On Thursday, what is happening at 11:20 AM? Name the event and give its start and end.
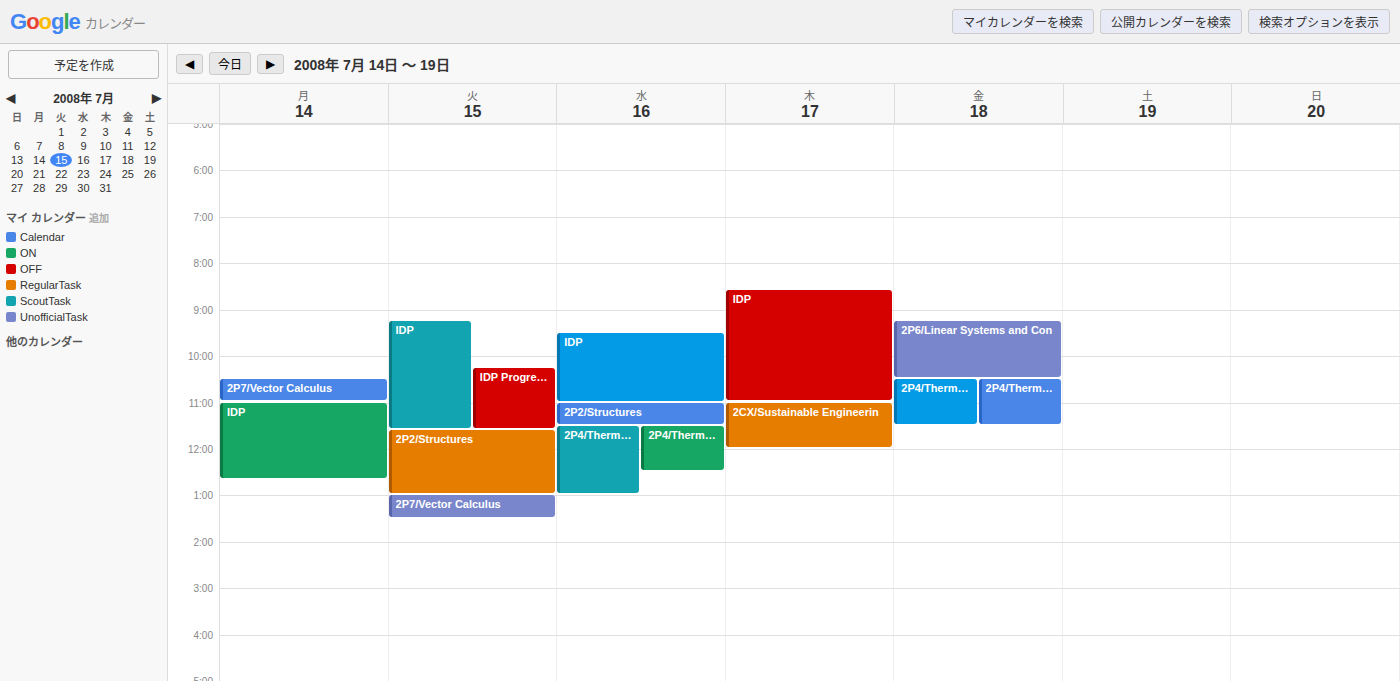
"2CX/Sustainable Engineerin", 11:00 AM to 12:00 PM